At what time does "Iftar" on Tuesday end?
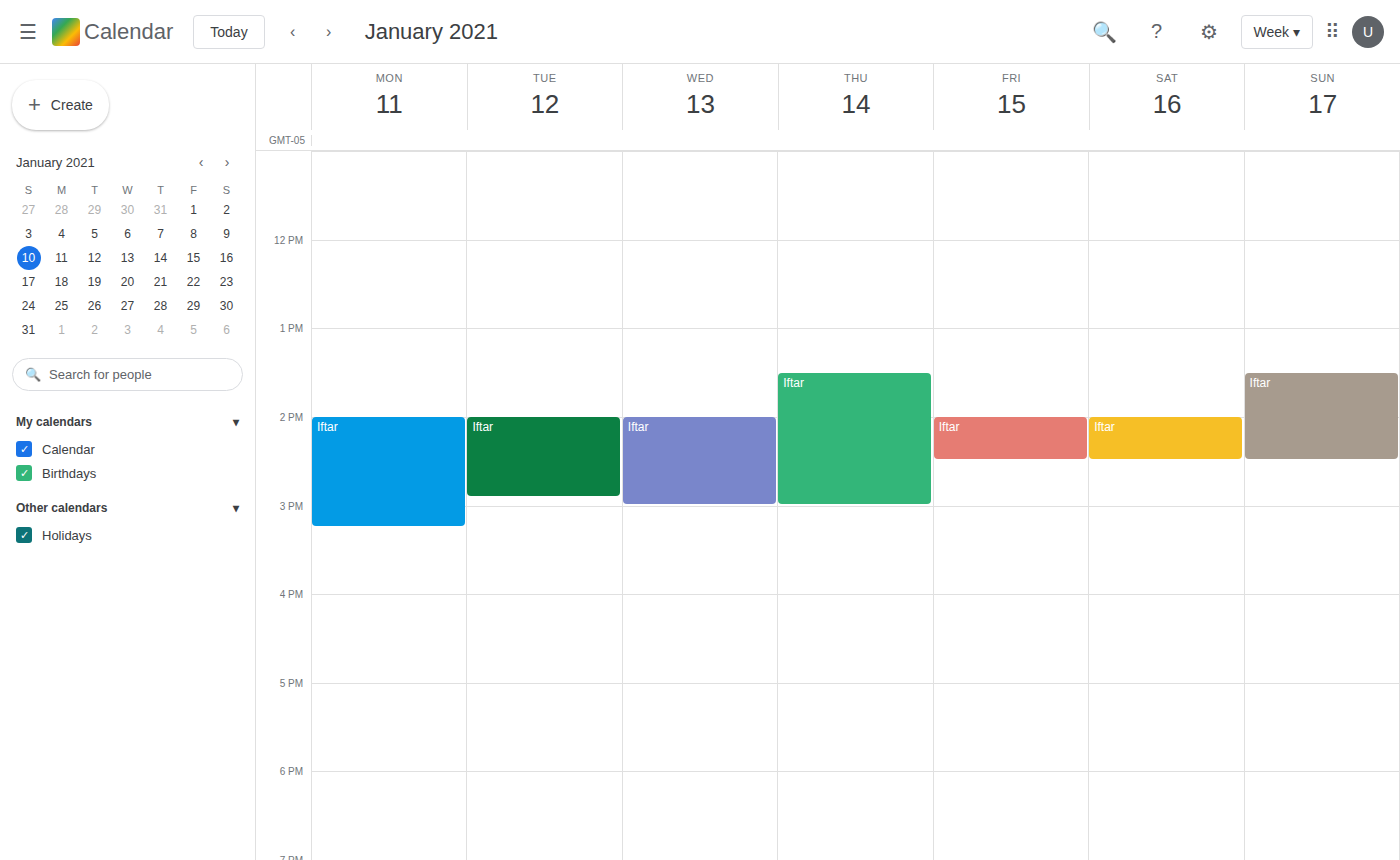
2:55 PM